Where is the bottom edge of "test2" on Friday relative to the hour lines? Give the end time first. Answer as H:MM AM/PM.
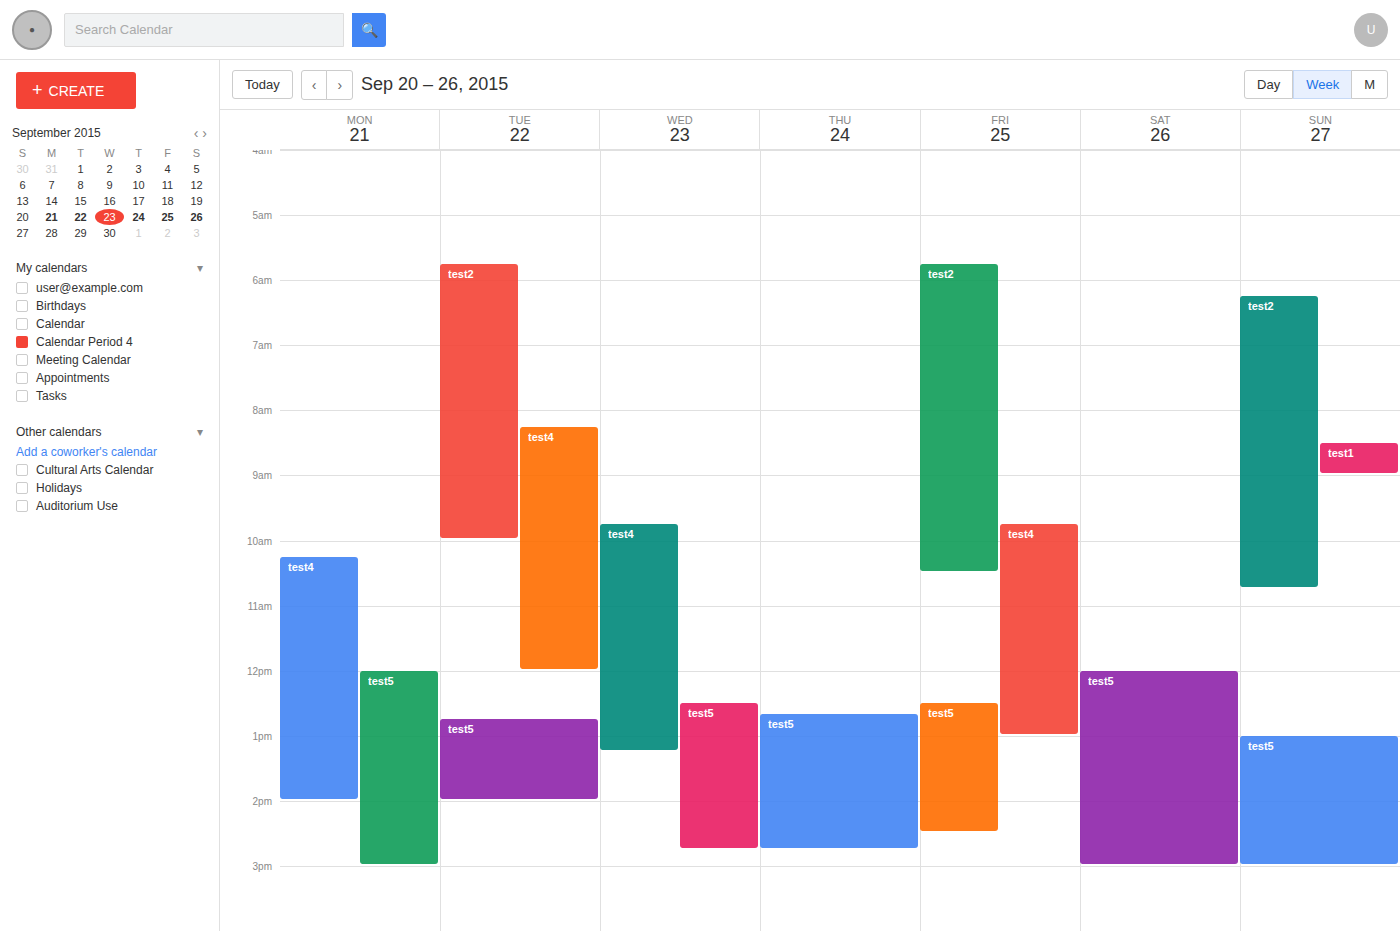
10:30 AM -- halfway between the 10 AM and 11 AM lines.